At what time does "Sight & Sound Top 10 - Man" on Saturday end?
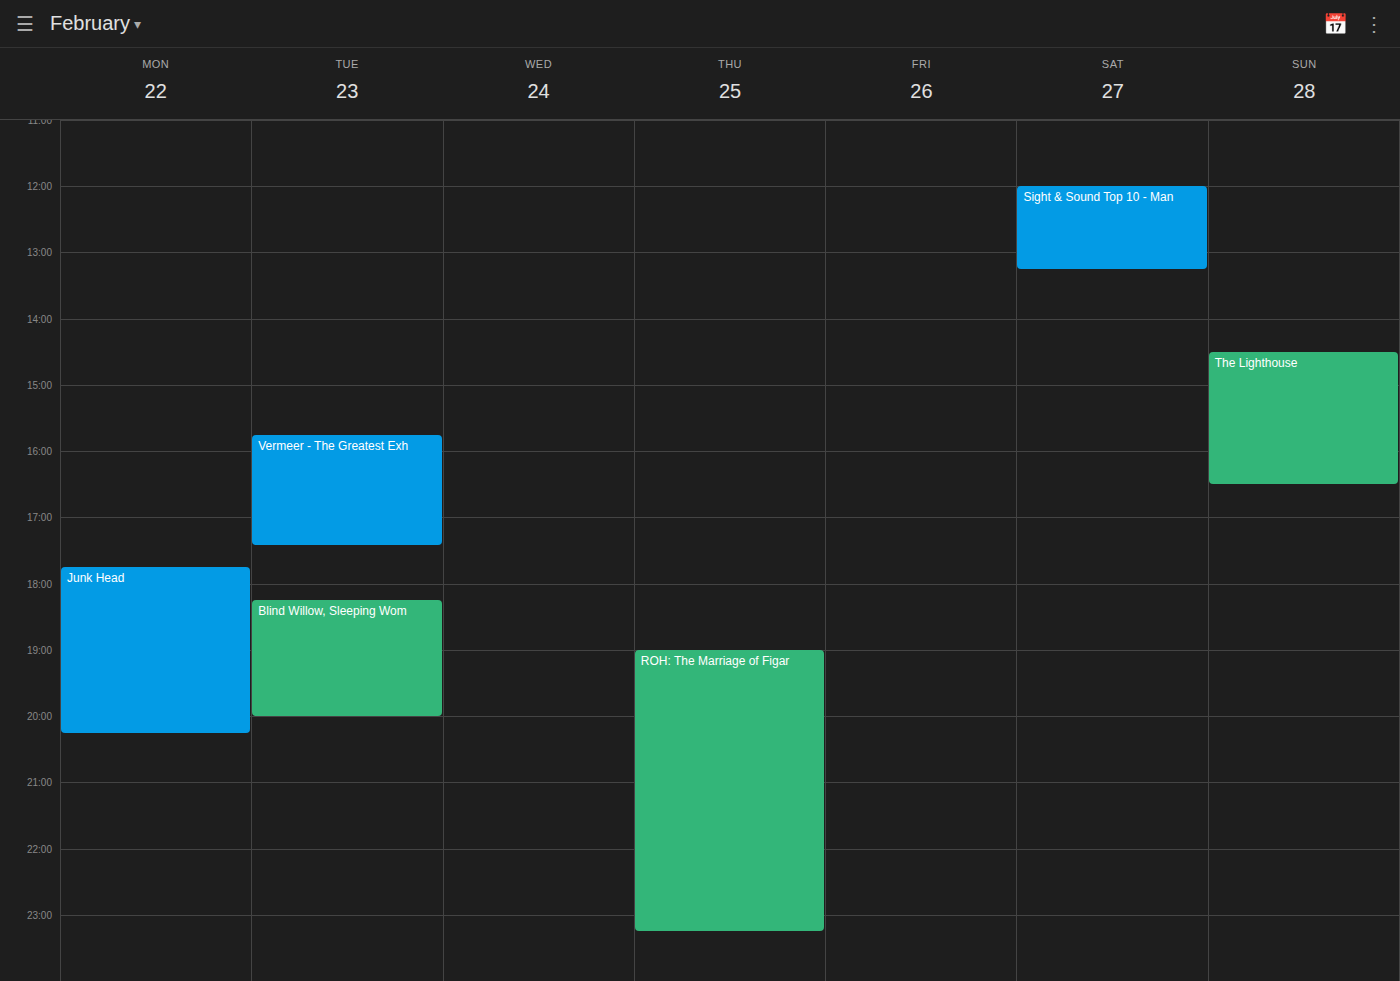
1:15 PM